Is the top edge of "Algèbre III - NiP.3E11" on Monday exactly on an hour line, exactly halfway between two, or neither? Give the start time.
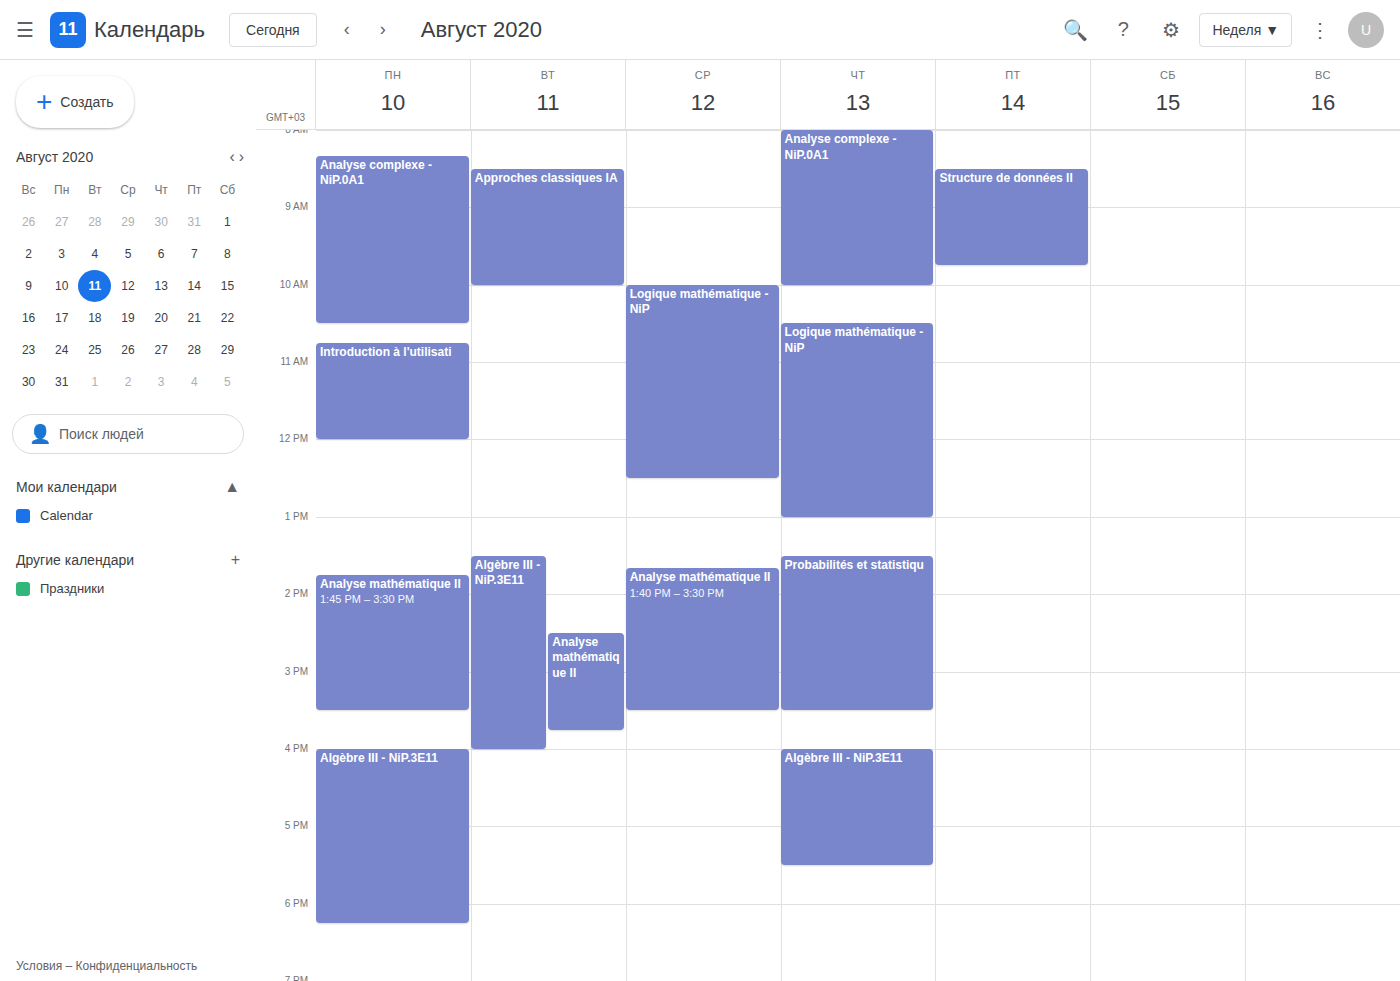
4:00 PM -- exactly on the 4 PM line.